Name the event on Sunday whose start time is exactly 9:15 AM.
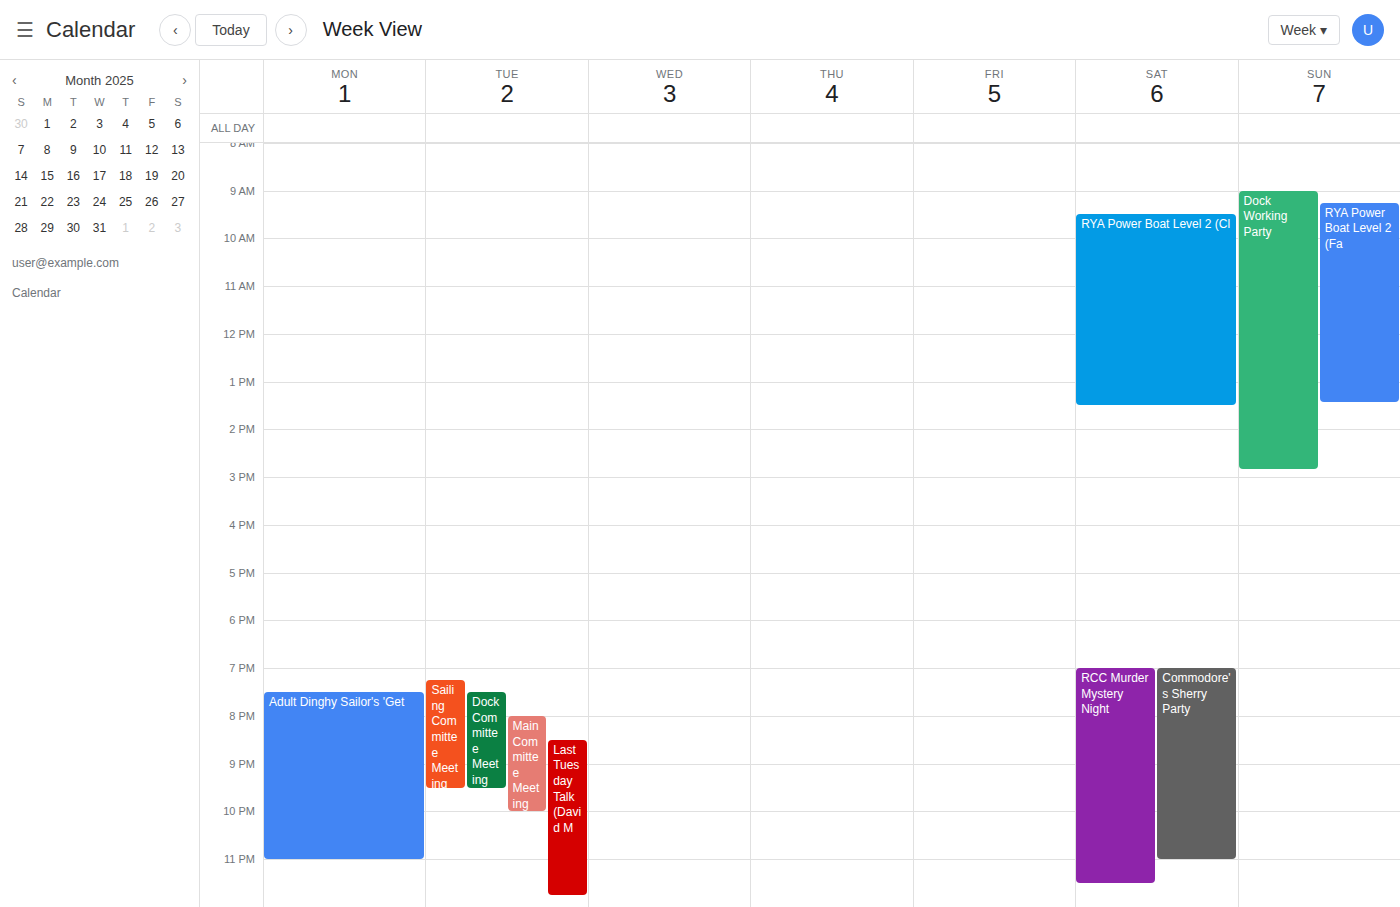
"RYA Power Boat Level 2 (Fa"